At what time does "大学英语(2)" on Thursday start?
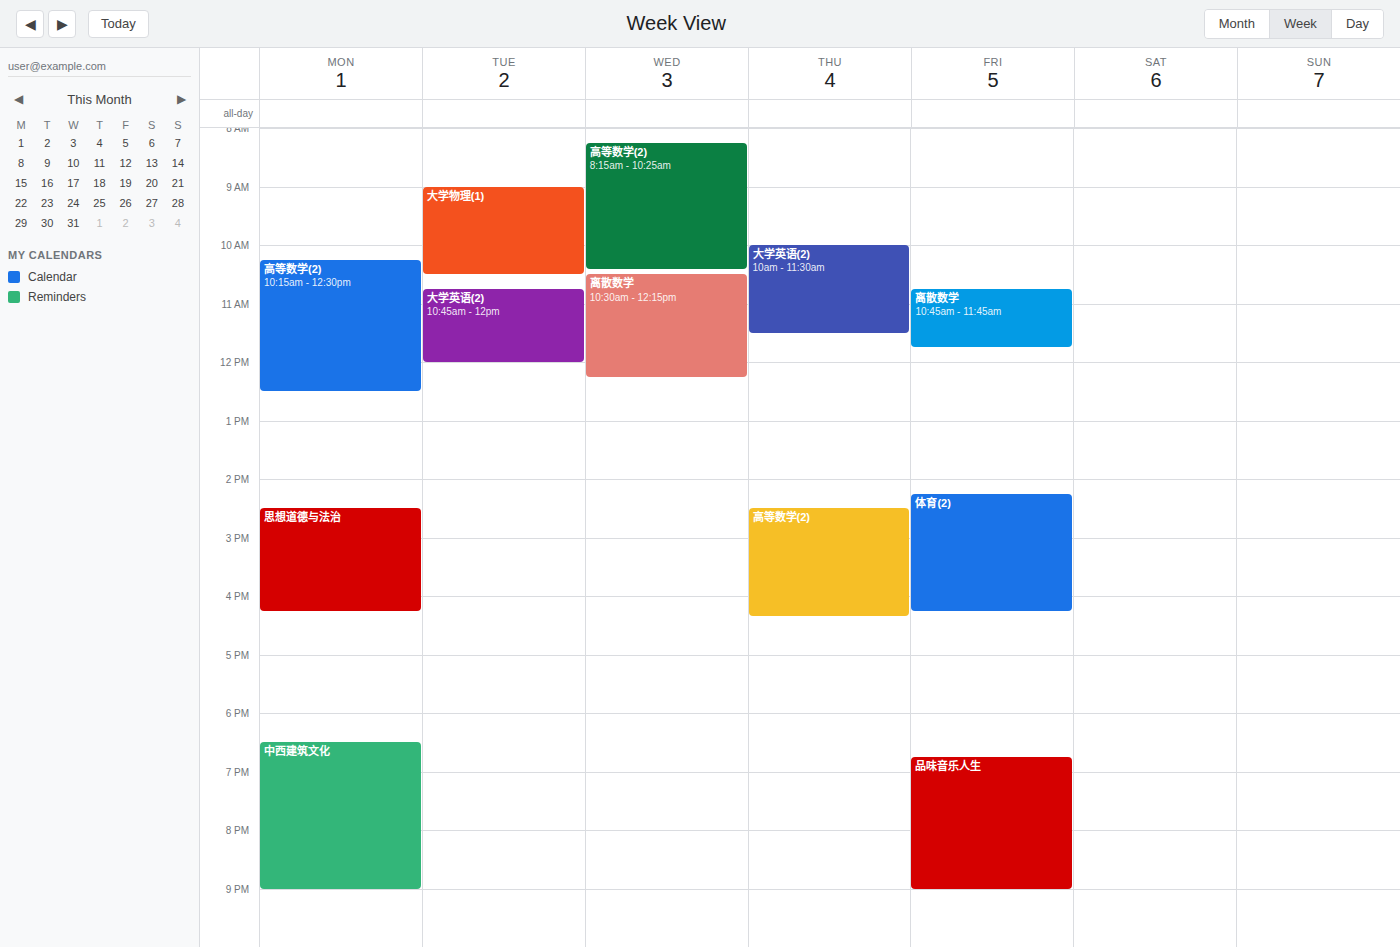
10:00